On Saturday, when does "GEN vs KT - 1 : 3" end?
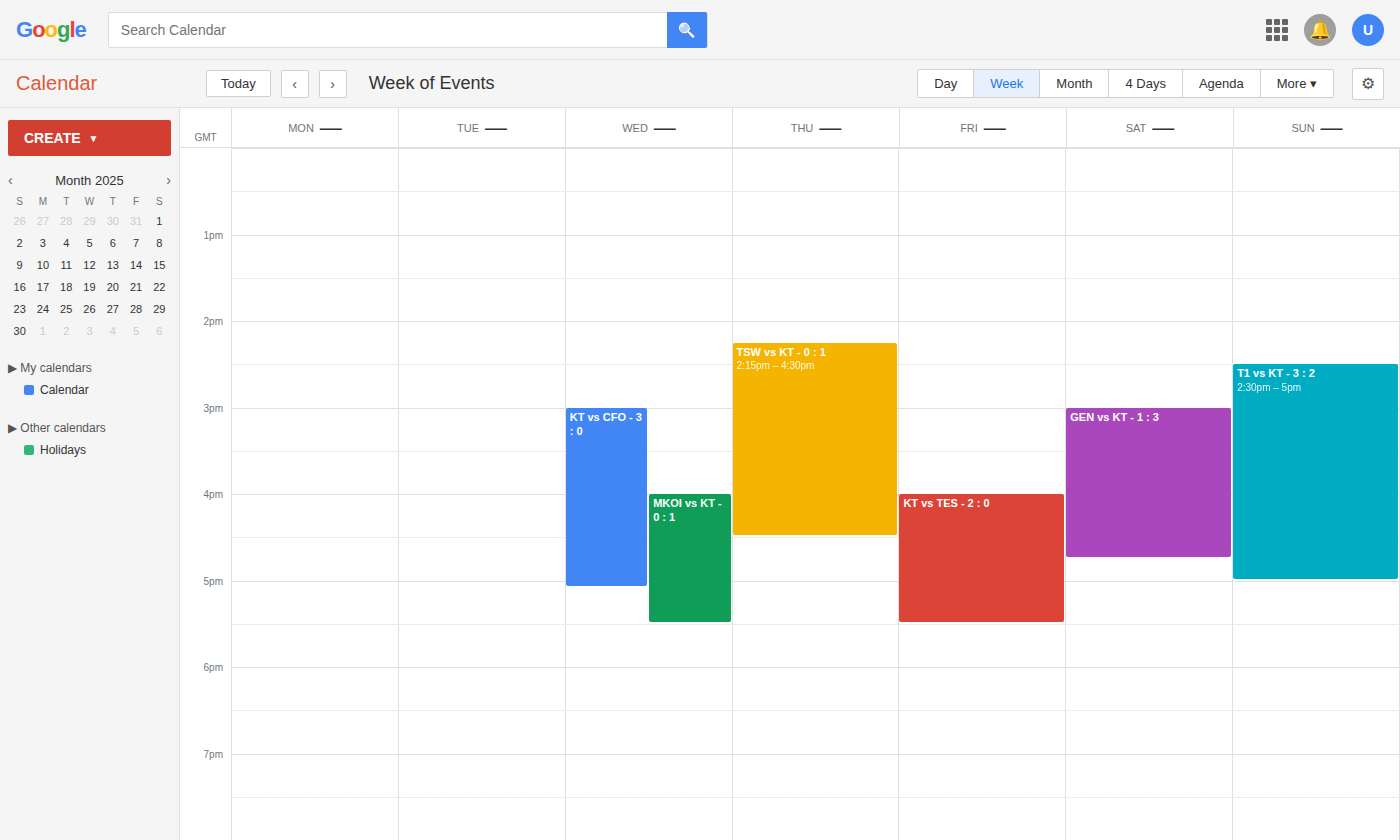
4:45 PM